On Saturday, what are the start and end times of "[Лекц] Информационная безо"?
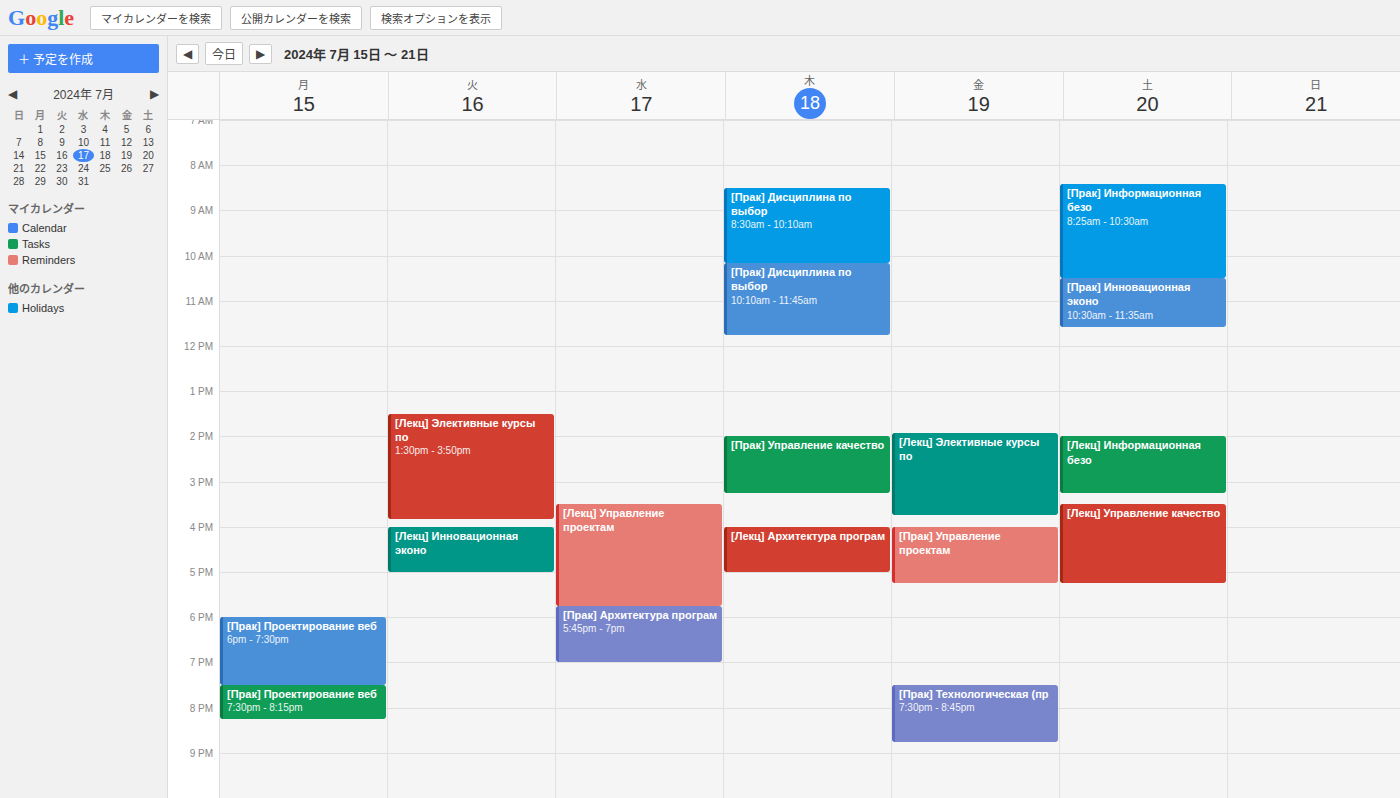
2:00 PM to 3:15 PM